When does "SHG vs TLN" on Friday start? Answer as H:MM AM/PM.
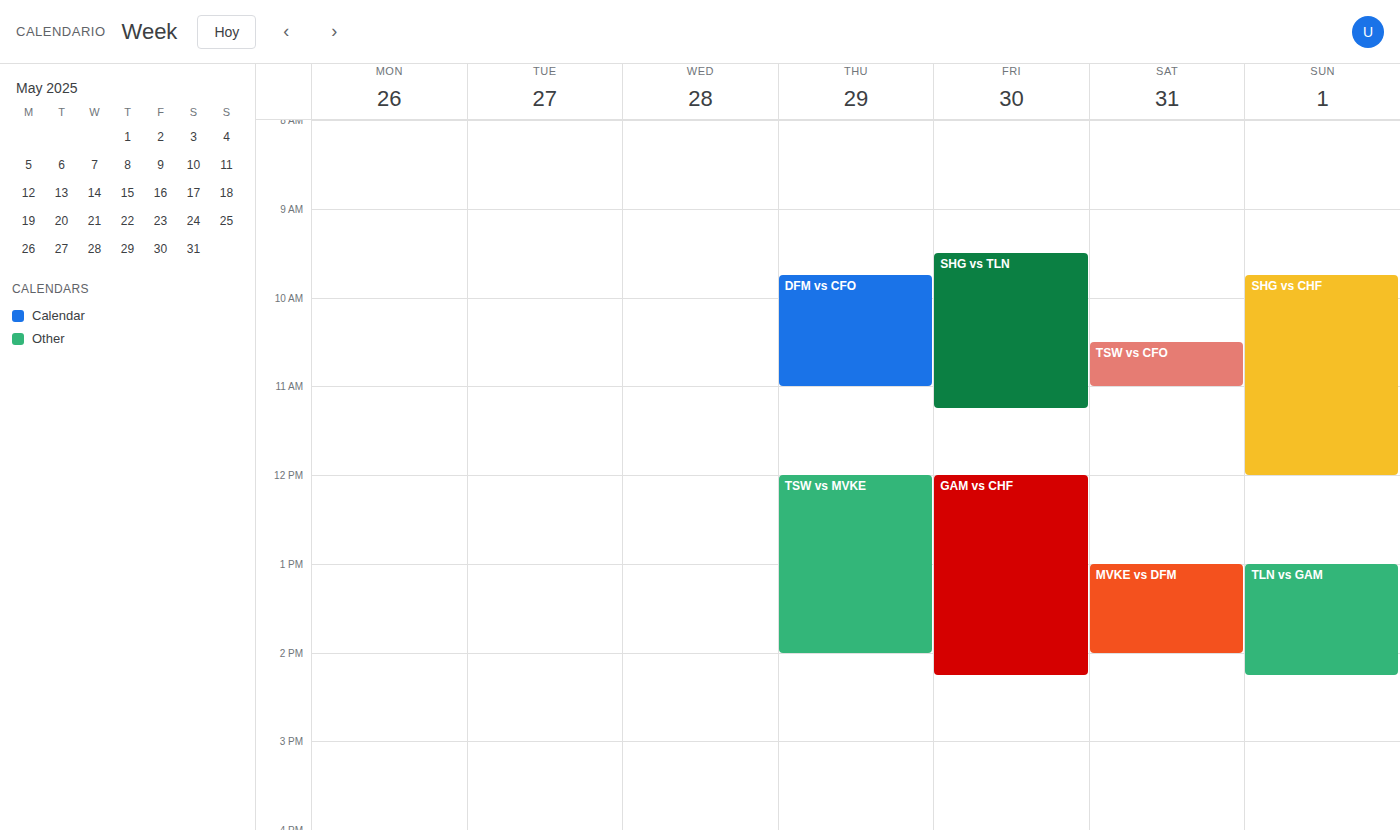
9:30 AM